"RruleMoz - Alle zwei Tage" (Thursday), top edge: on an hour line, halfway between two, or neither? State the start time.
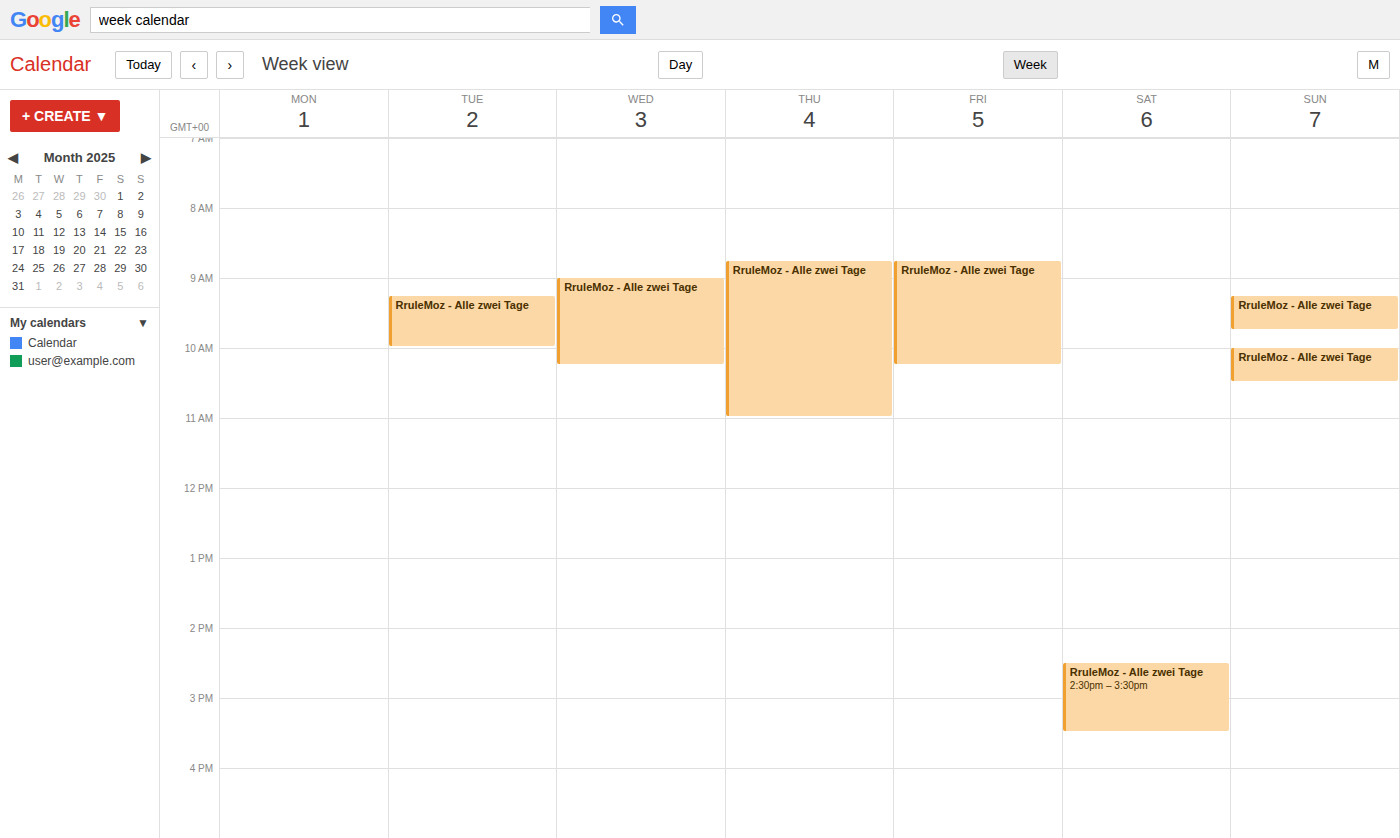
8:45 AM -- neither: three quarters of the way from the 8 AM line to the 9 AM line.